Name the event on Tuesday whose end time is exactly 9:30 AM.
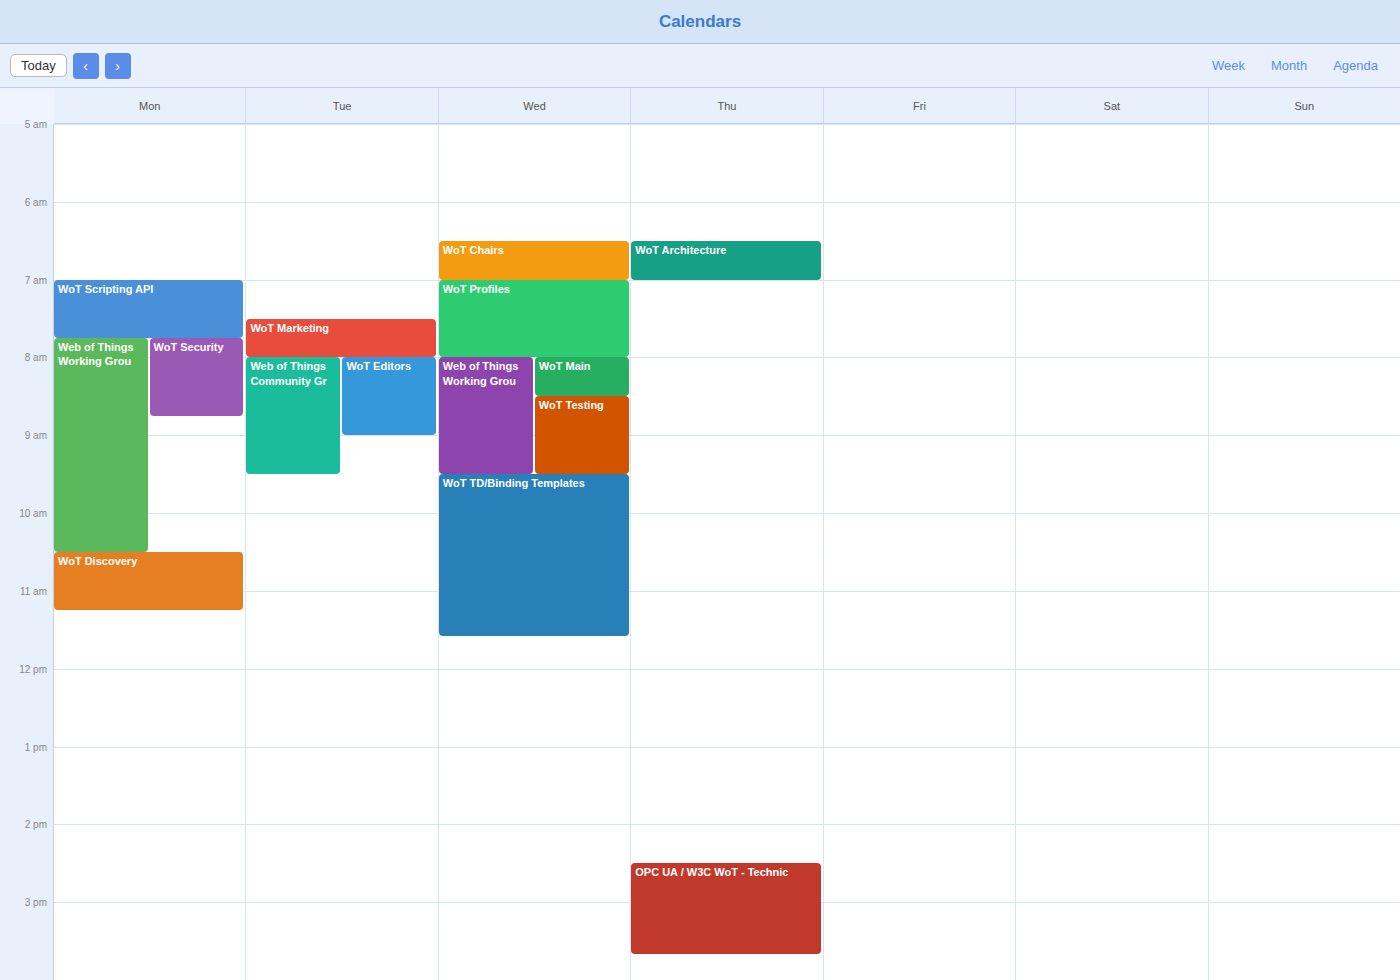
"Web of Things Community Gr"